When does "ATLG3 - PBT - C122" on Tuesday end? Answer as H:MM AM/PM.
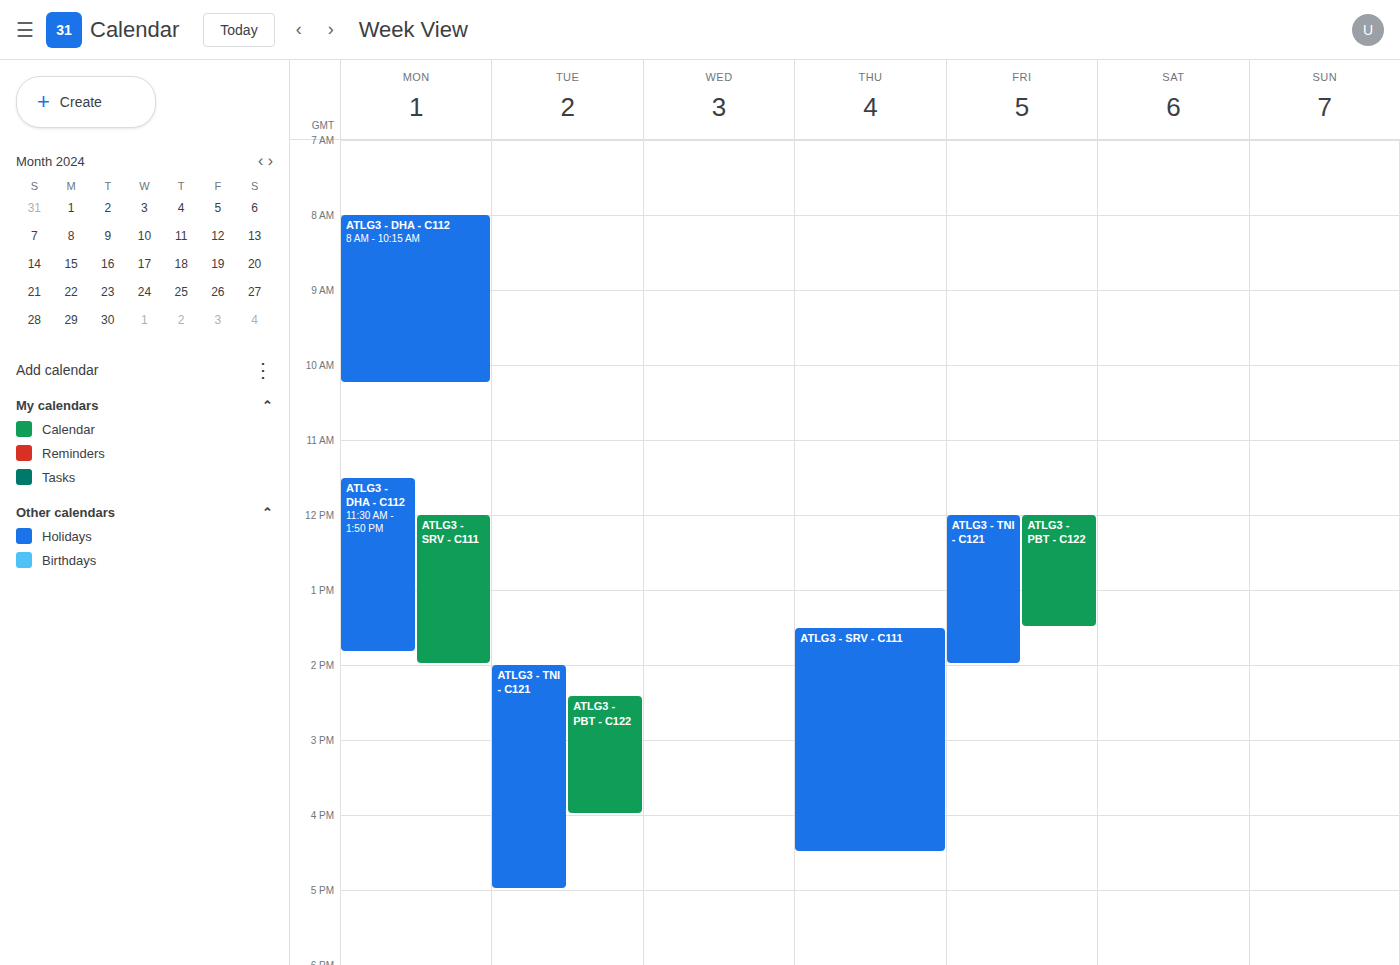
4:00 PM